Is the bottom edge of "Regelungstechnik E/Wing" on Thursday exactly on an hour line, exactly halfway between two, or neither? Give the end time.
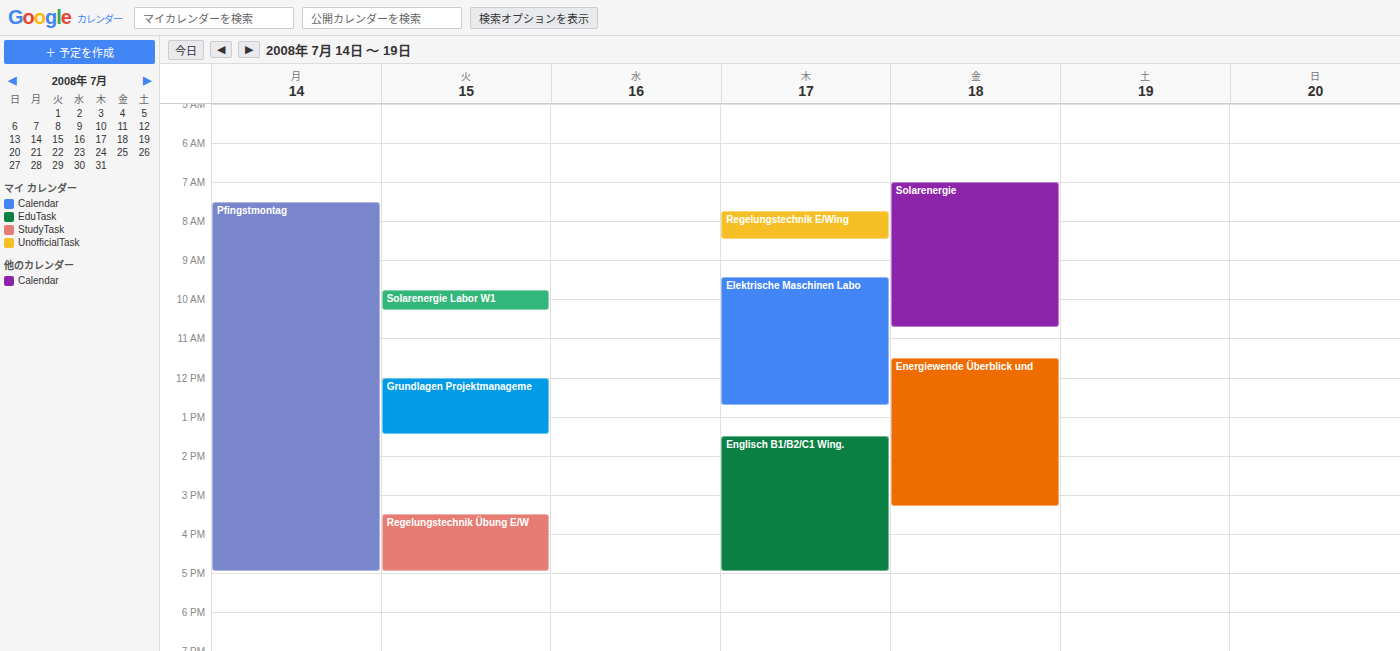
8:30 AM -- halfway between the 8 AM and 9 AM lines.